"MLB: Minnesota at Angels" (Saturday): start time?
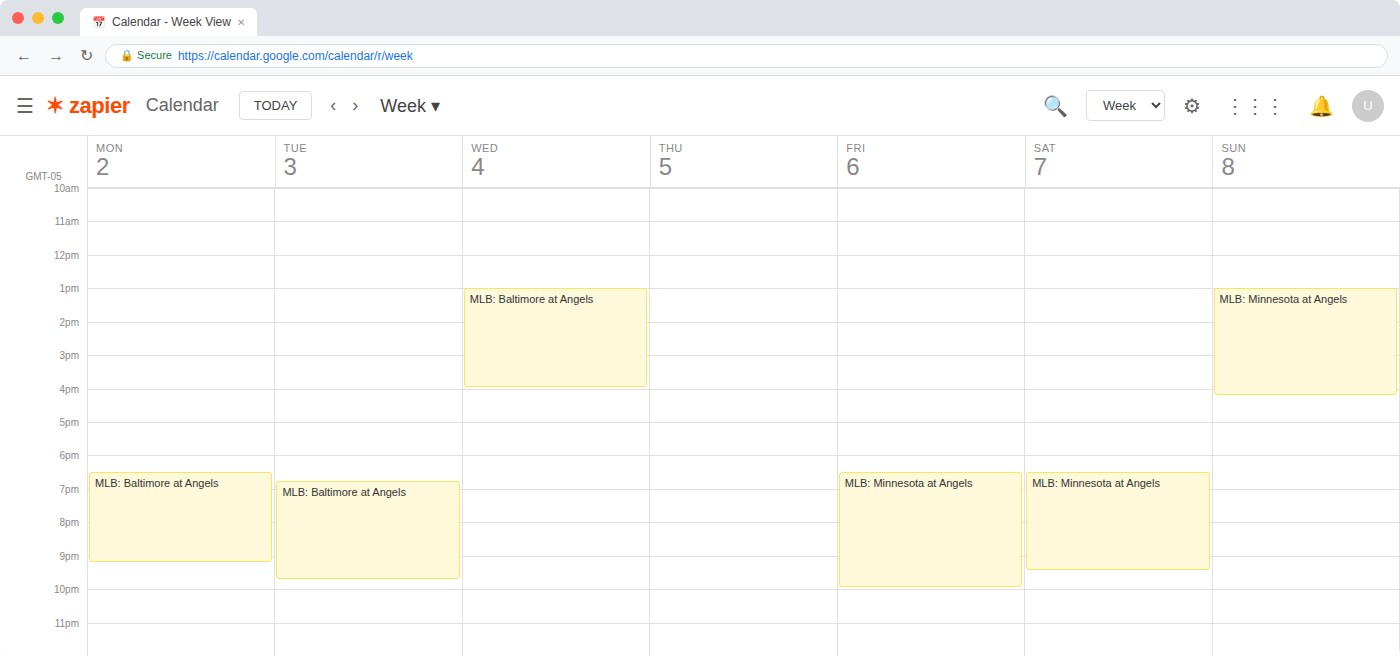
6:30 PM